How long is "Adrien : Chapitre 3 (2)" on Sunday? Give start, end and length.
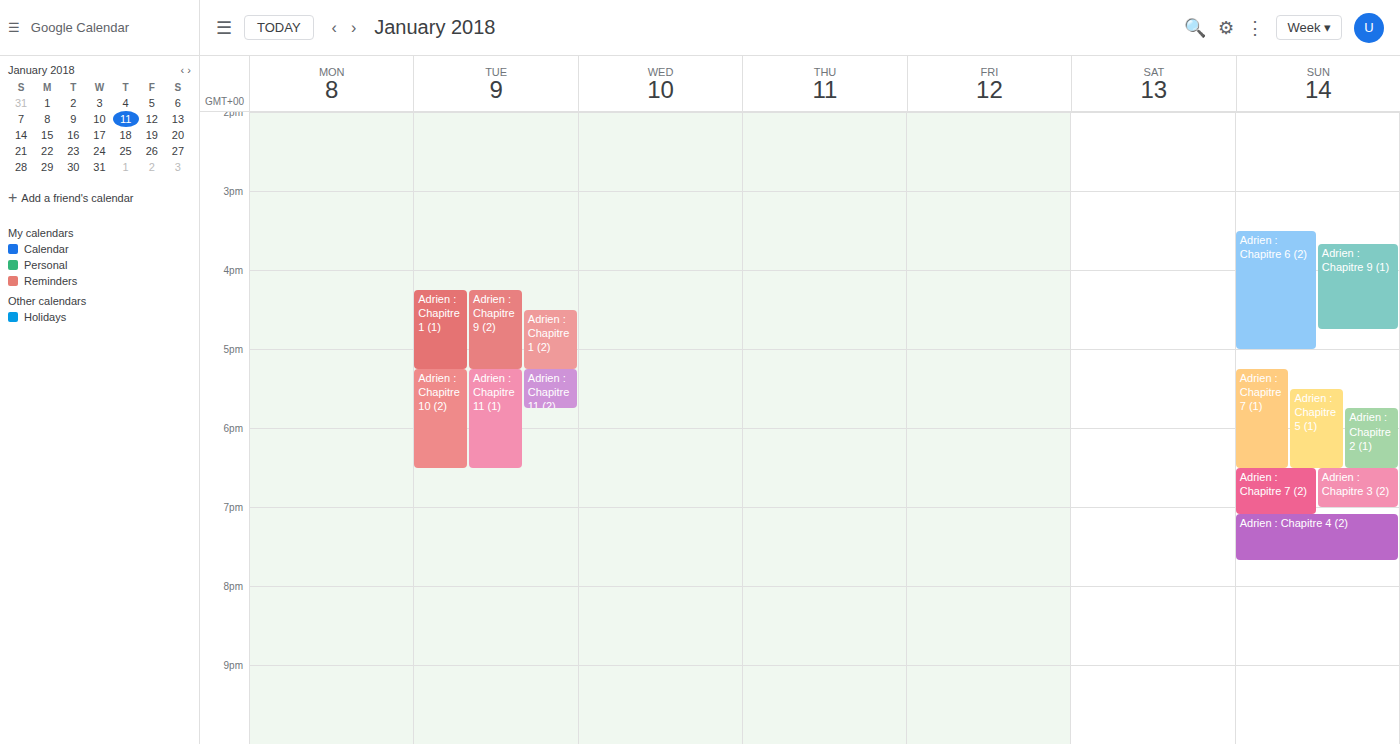
6:30 PM to 7:00 PM, 30 minutes